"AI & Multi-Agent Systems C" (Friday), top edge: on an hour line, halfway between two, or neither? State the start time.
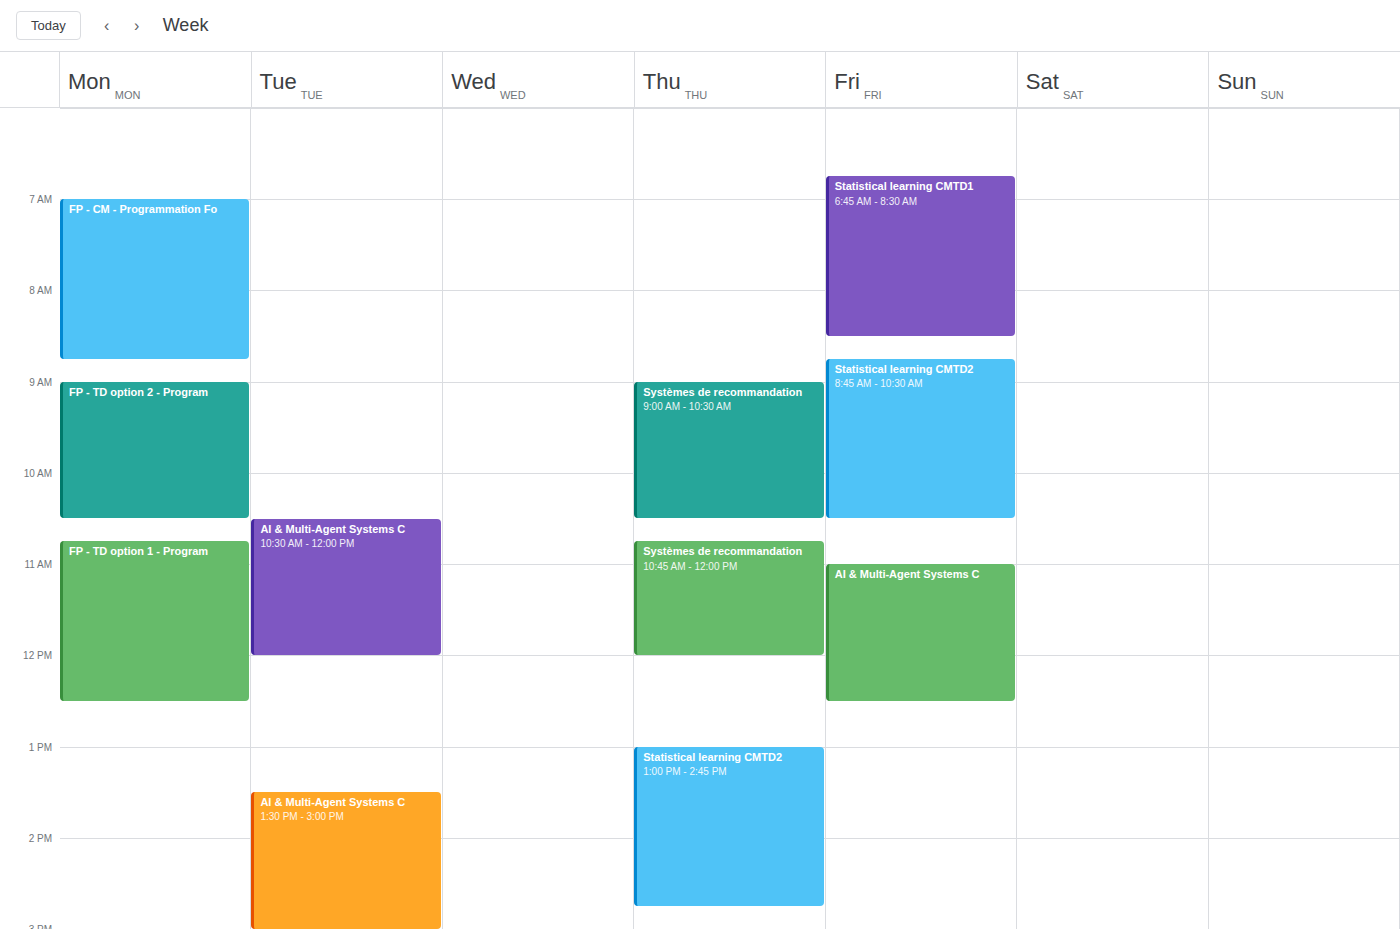
11:00 AM -- exactly on the 11 AM line.